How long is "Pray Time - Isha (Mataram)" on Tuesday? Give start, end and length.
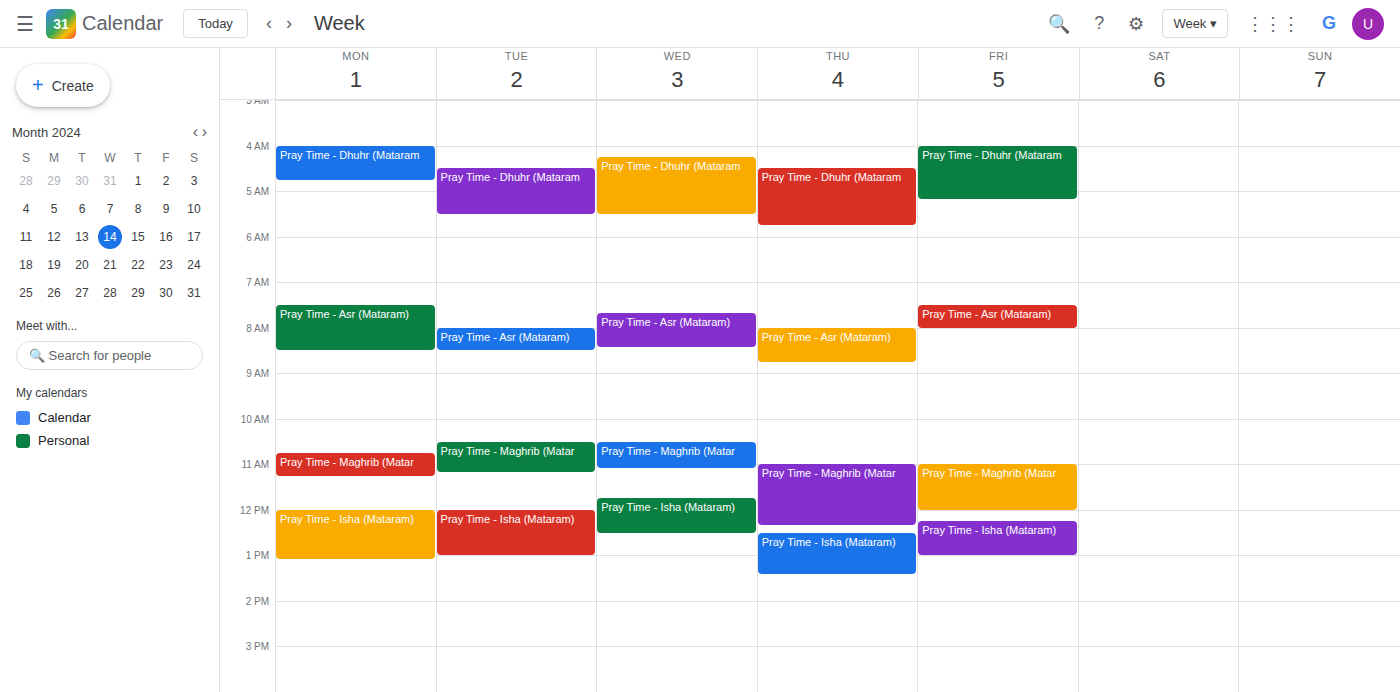
12:00 to 13:00, 1 hour